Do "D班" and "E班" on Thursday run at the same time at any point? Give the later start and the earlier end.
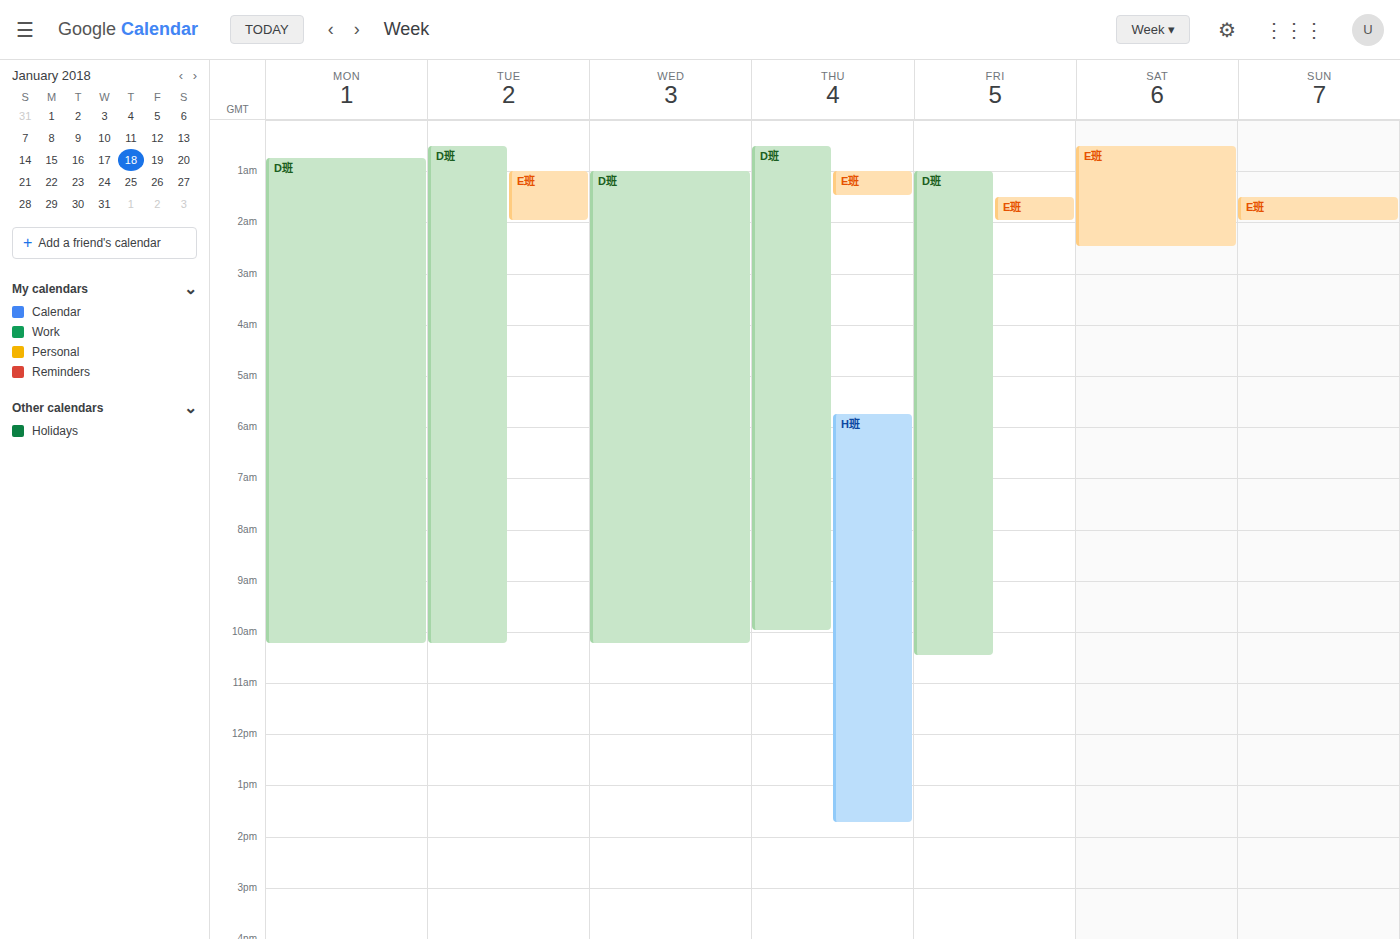
"E班" runs 1:00 AM to 1:30 AM, inside "D班" -- they overlap.